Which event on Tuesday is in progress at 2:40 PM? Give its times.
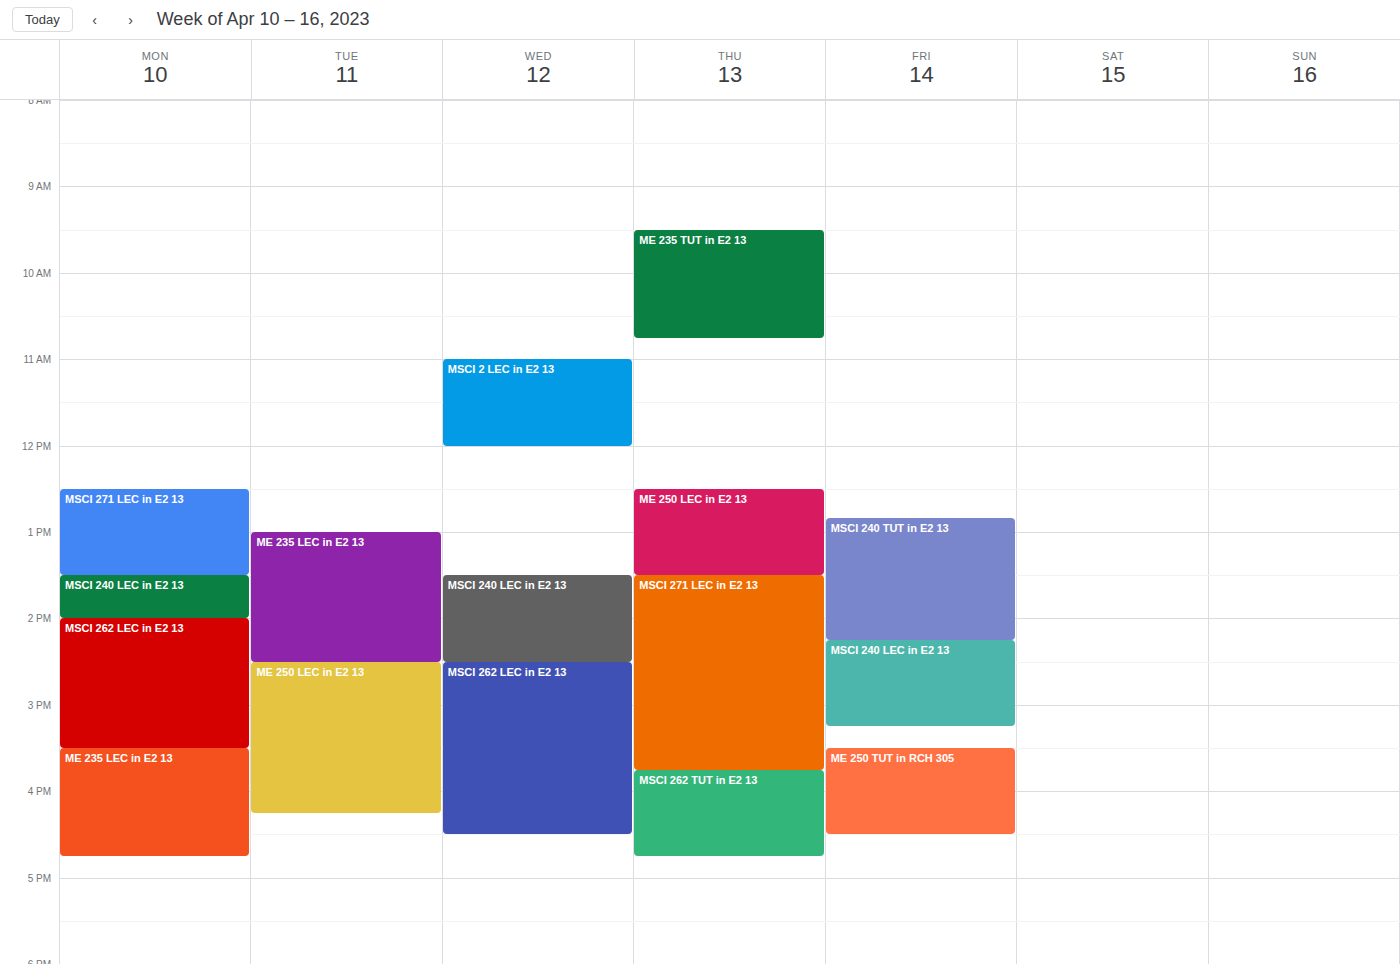
"ME 250 LEC in E2 13", 2:30 PM to 4:15 PM